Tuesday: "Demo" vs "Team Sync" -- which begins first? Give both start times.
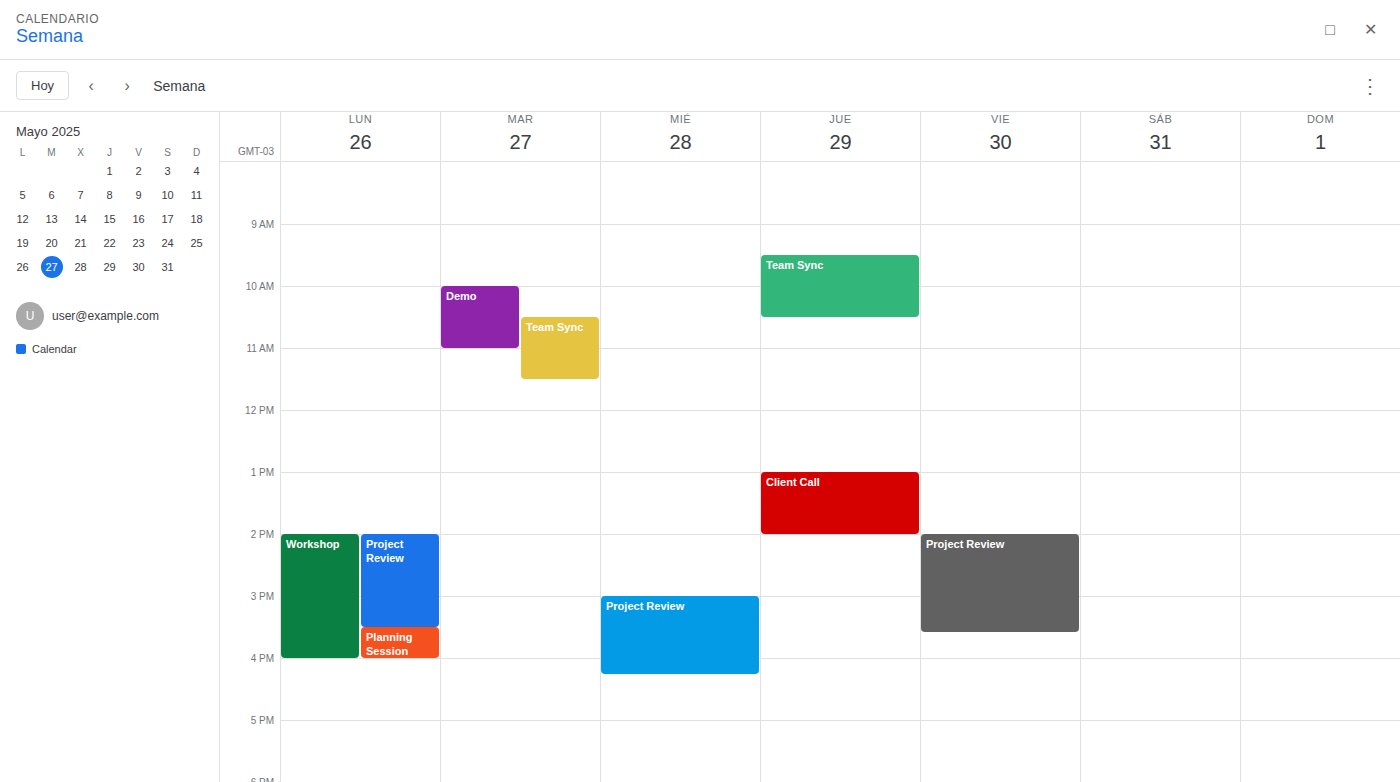
"Demo" 10:00 AM; "Team Sync" 10:30 AM.